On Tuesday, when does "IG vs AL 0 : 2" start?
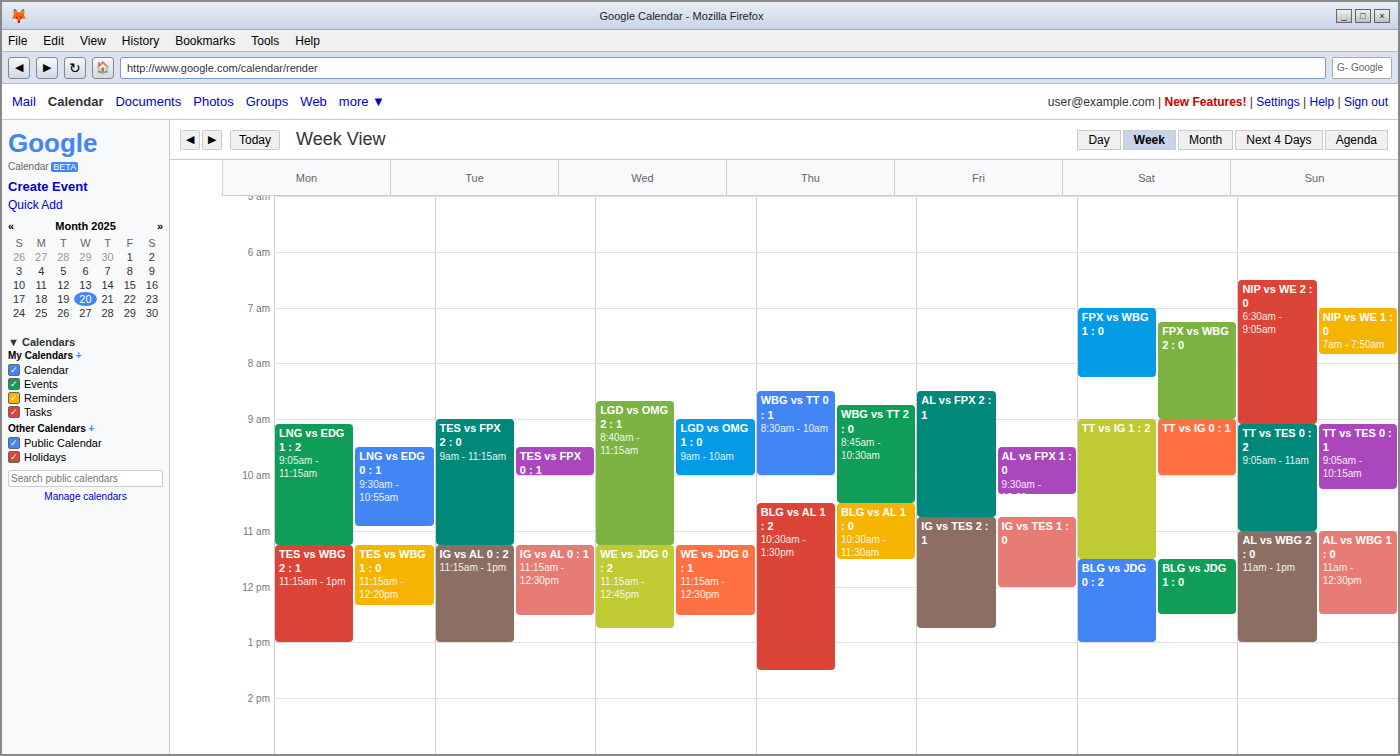
11:15